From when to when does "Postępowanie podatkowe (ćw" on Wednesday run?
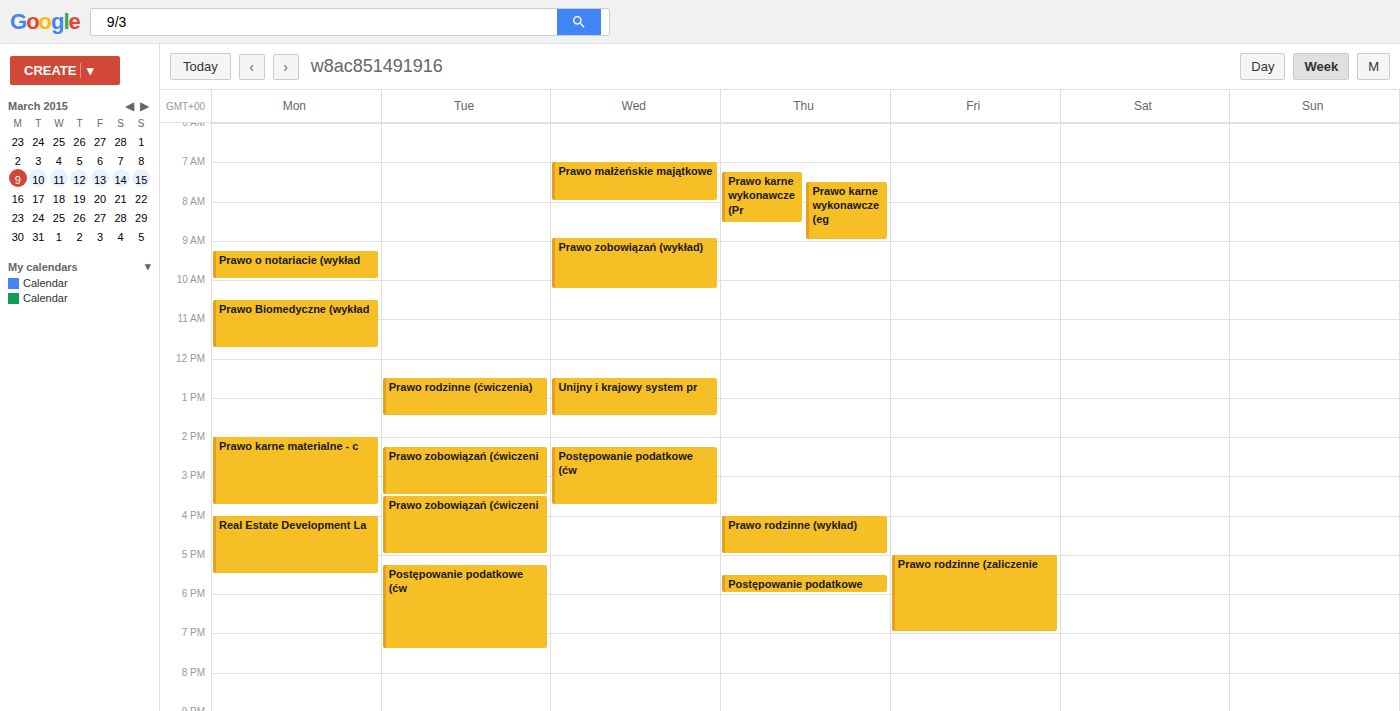
2:15 PM to 3:45 PM